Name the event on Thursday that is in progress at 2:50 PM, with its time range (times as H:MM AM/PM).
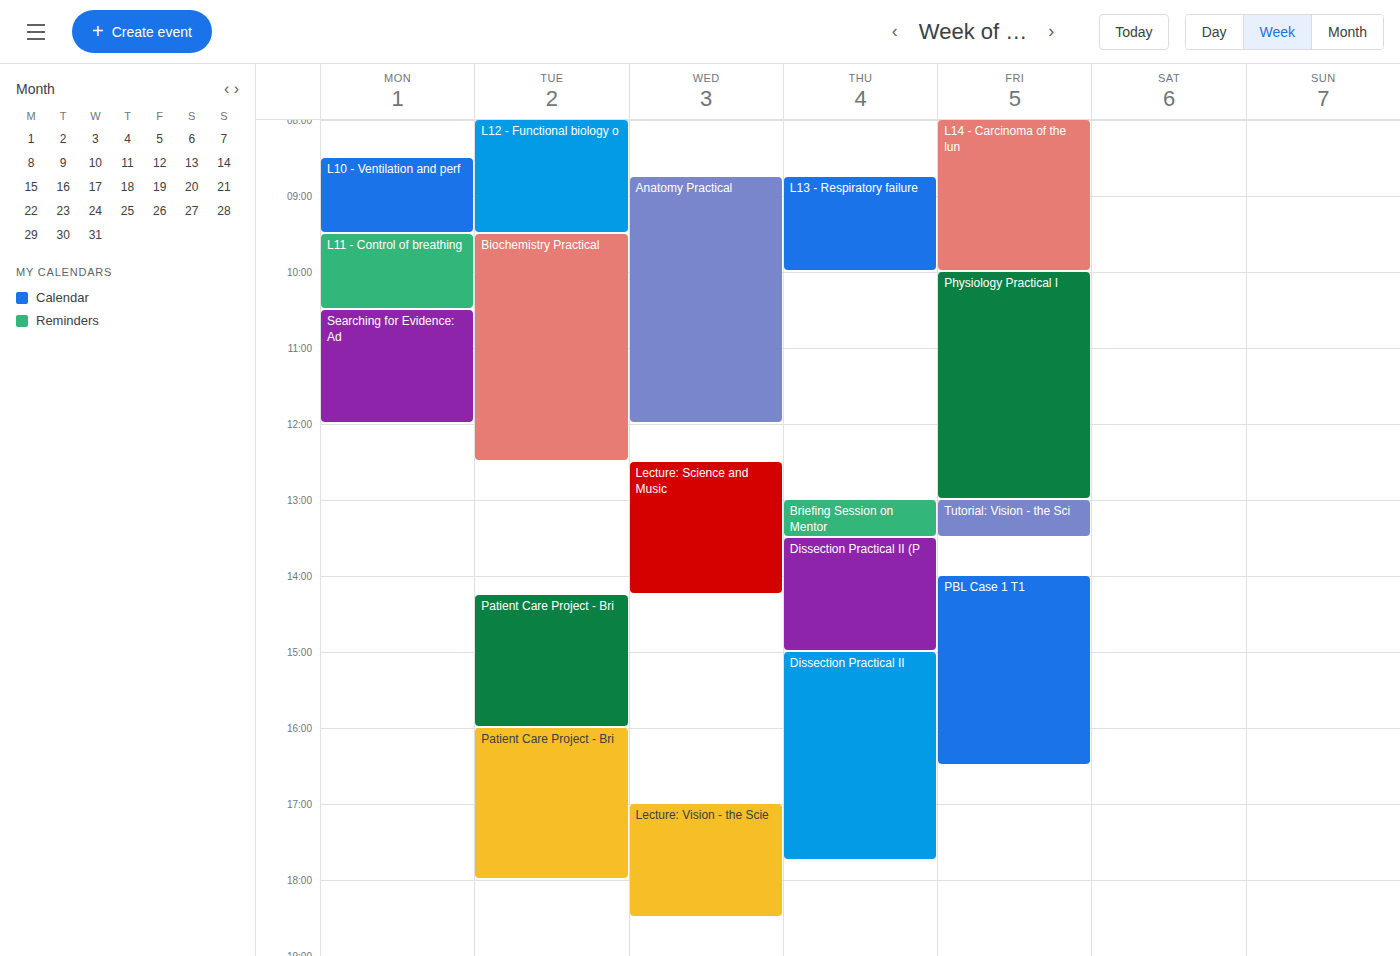
"Dissection Practical II (P", 1:30 PM to 3:00 PM